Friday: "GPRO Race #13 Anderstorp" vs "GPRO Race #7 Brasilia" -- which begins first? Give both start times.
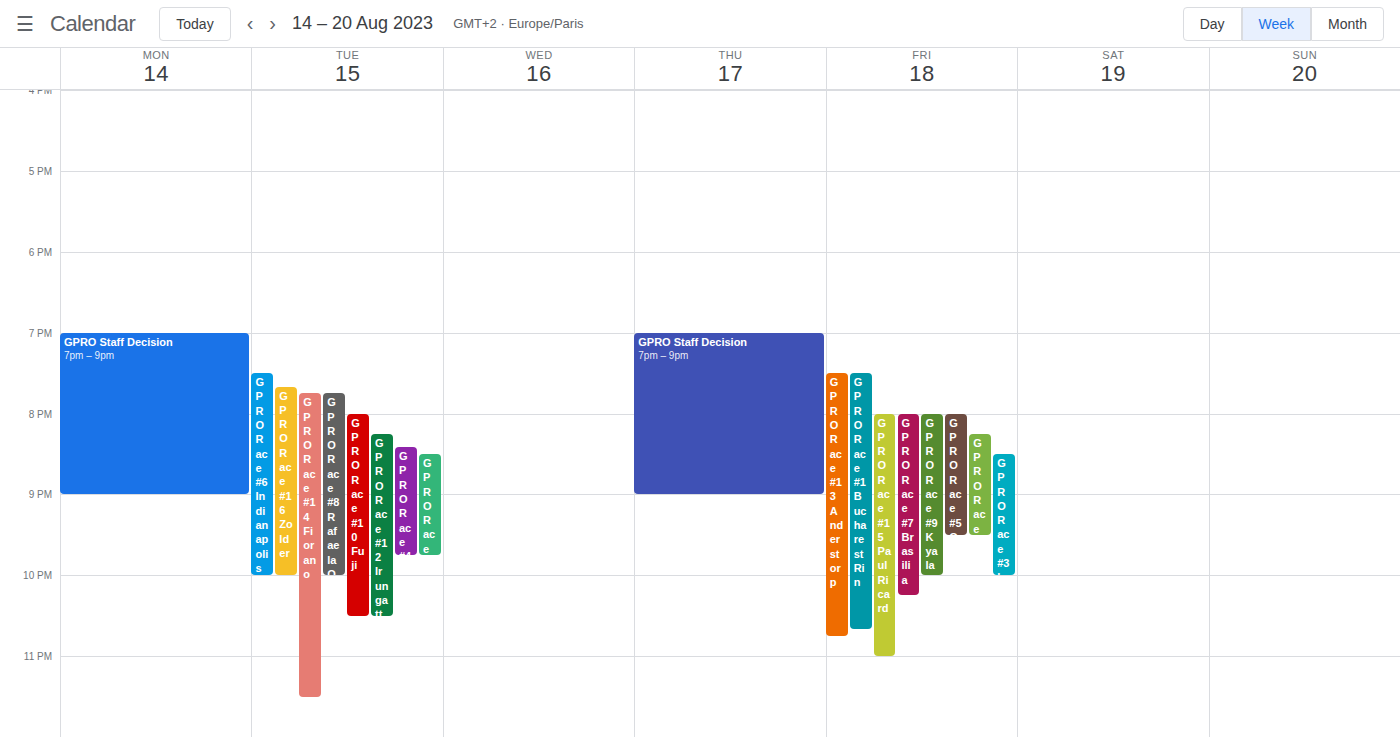
"GPRO Race #13 Anderstorp" 7:30 PM; "GPRO Race #7 Brasilia" 8:00 PM.